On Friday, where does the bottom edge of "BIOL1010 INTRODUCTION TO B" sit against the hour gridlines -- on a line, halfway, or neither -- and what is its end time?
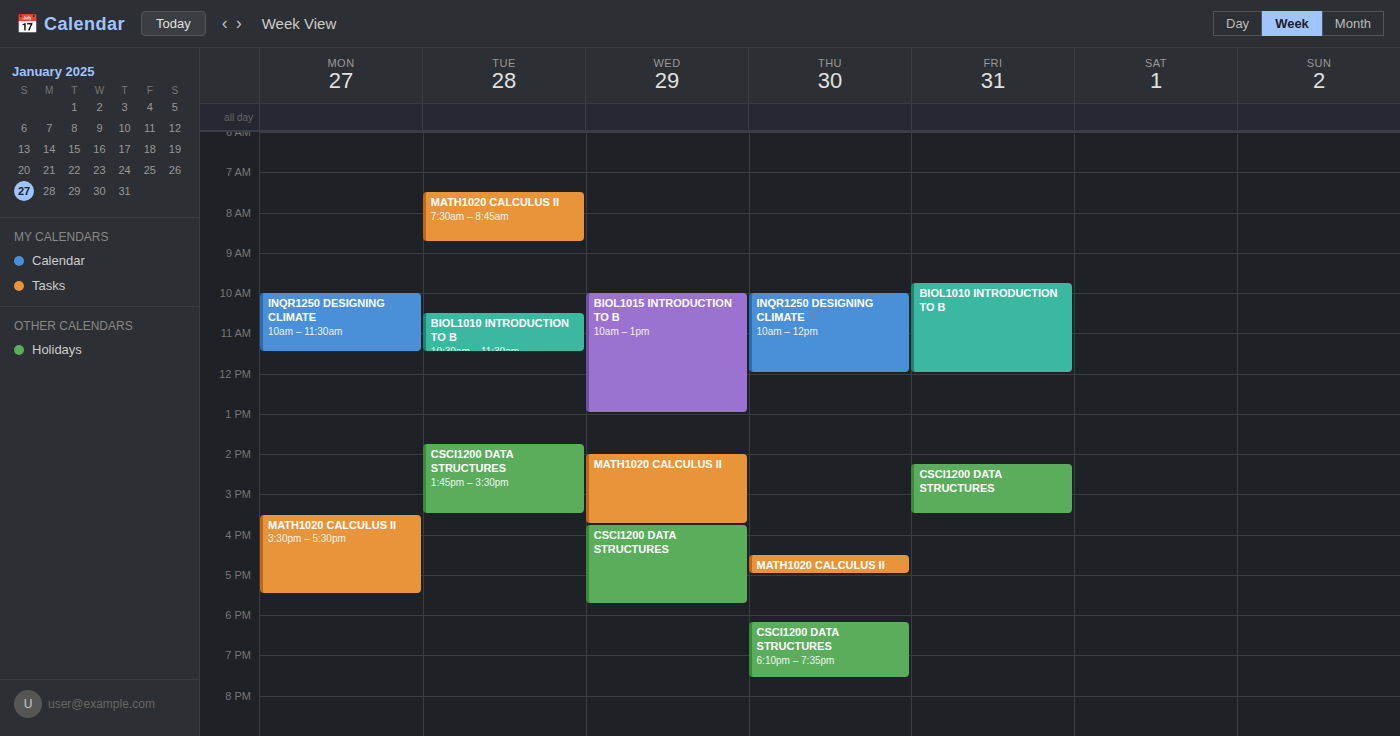
12:00 PM -- exactly on the 12 PM line.